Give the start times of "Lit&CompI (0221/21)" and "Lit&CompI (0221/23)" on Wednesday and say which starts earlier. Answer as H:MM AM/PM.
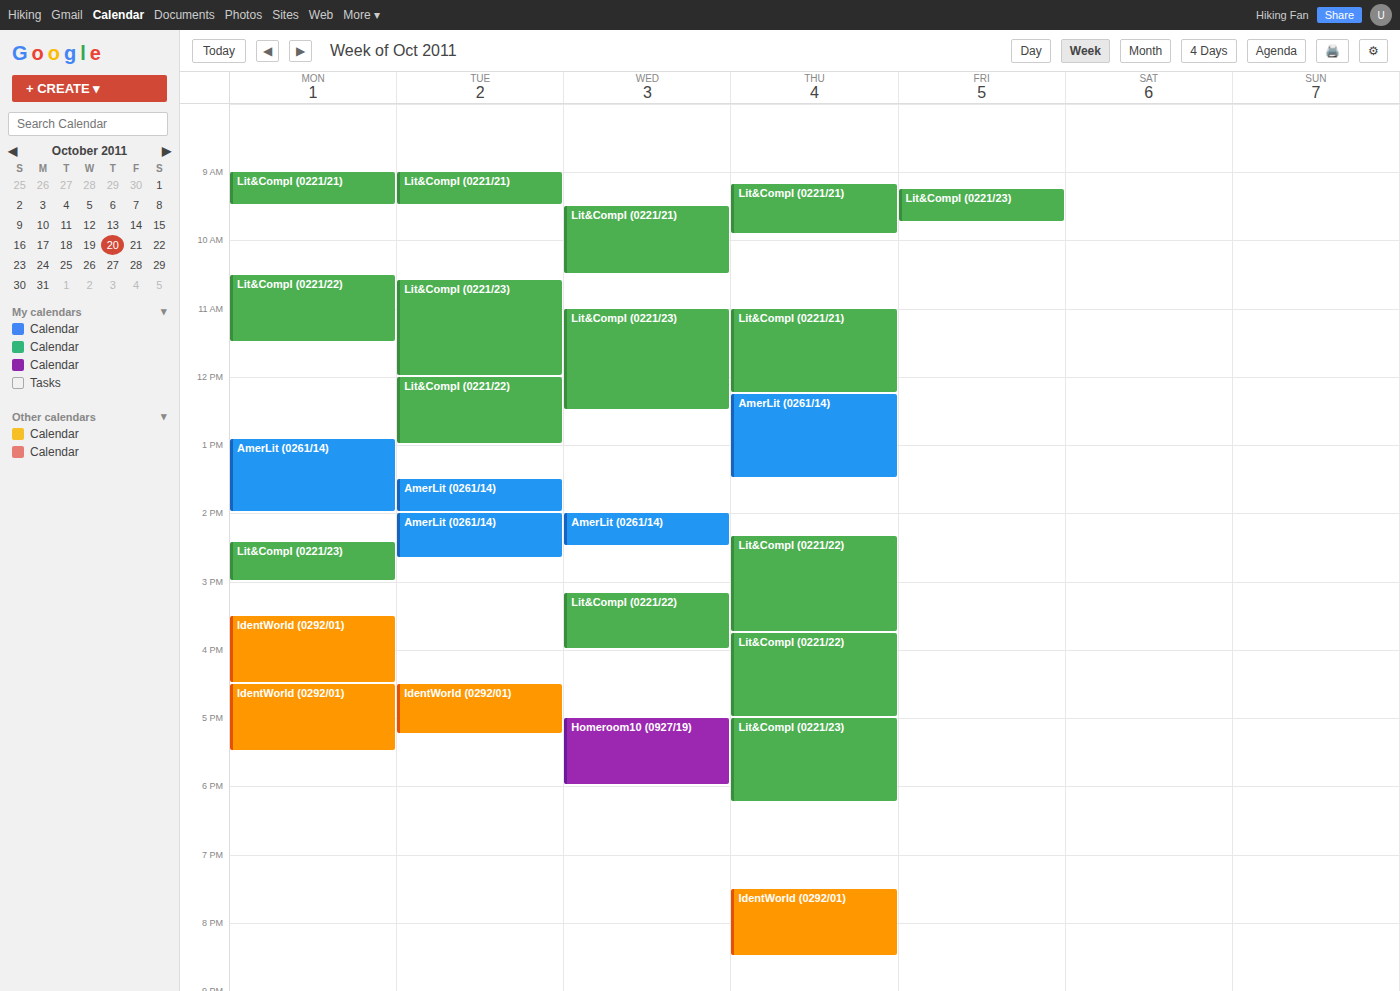
"Lit&CompI (0221/21)" 9:30 AM; "Lit&CompI (0221/23)" 11:00 AM.